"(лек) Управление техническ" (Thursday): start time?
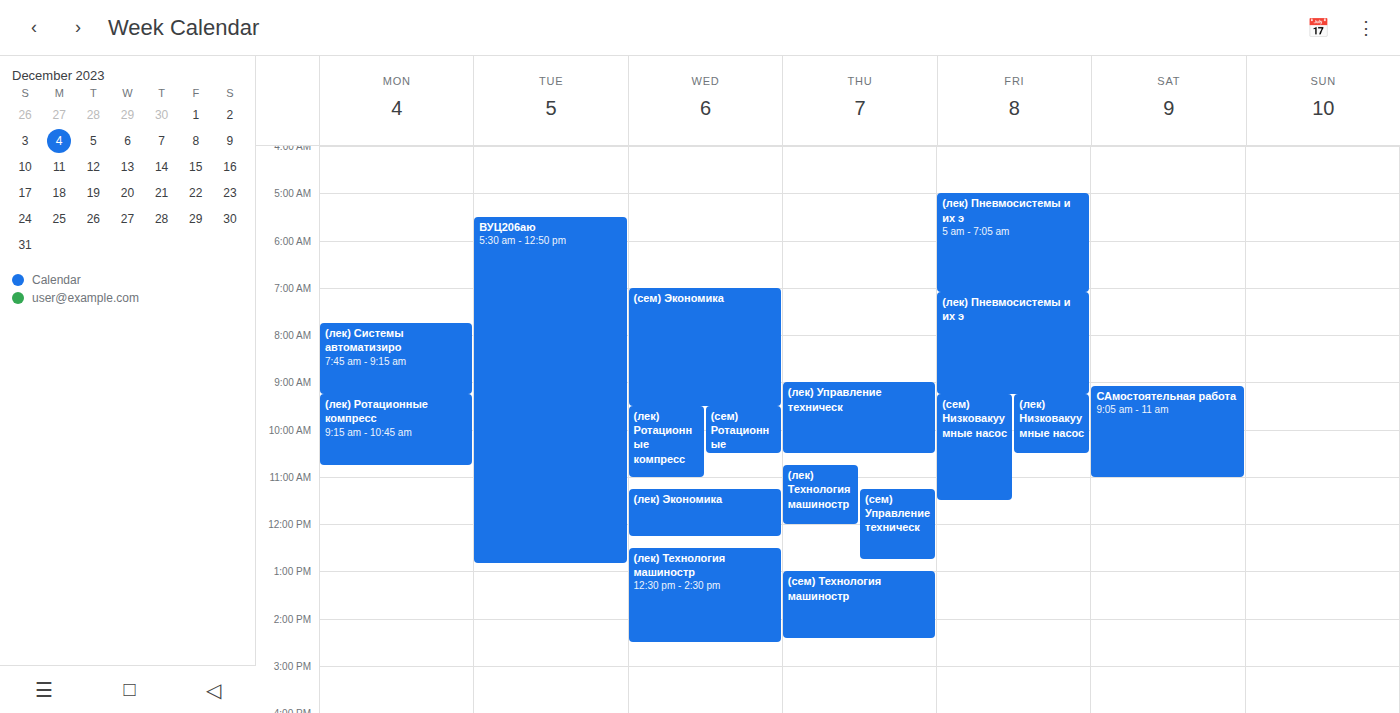
9:00 AM